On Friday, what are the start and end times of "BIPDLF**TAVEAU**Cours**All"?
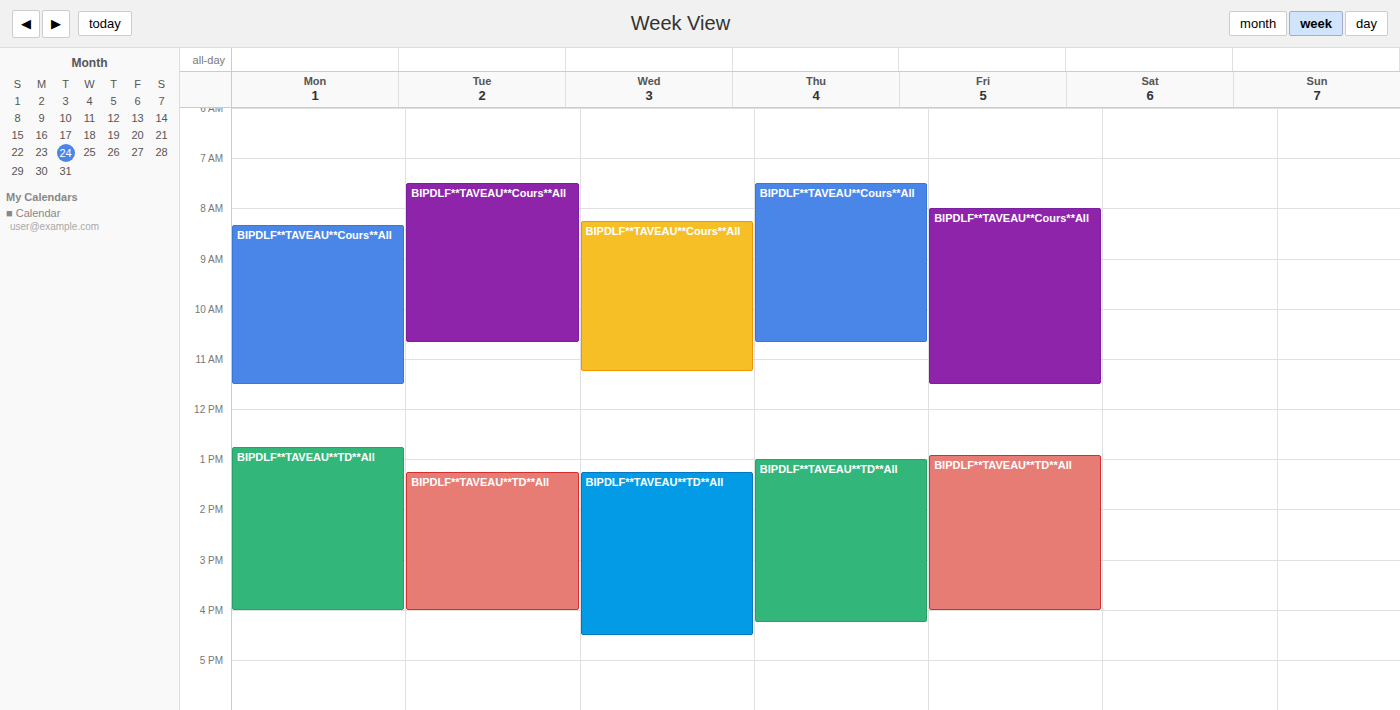
8:00 AM to 11:30 AM